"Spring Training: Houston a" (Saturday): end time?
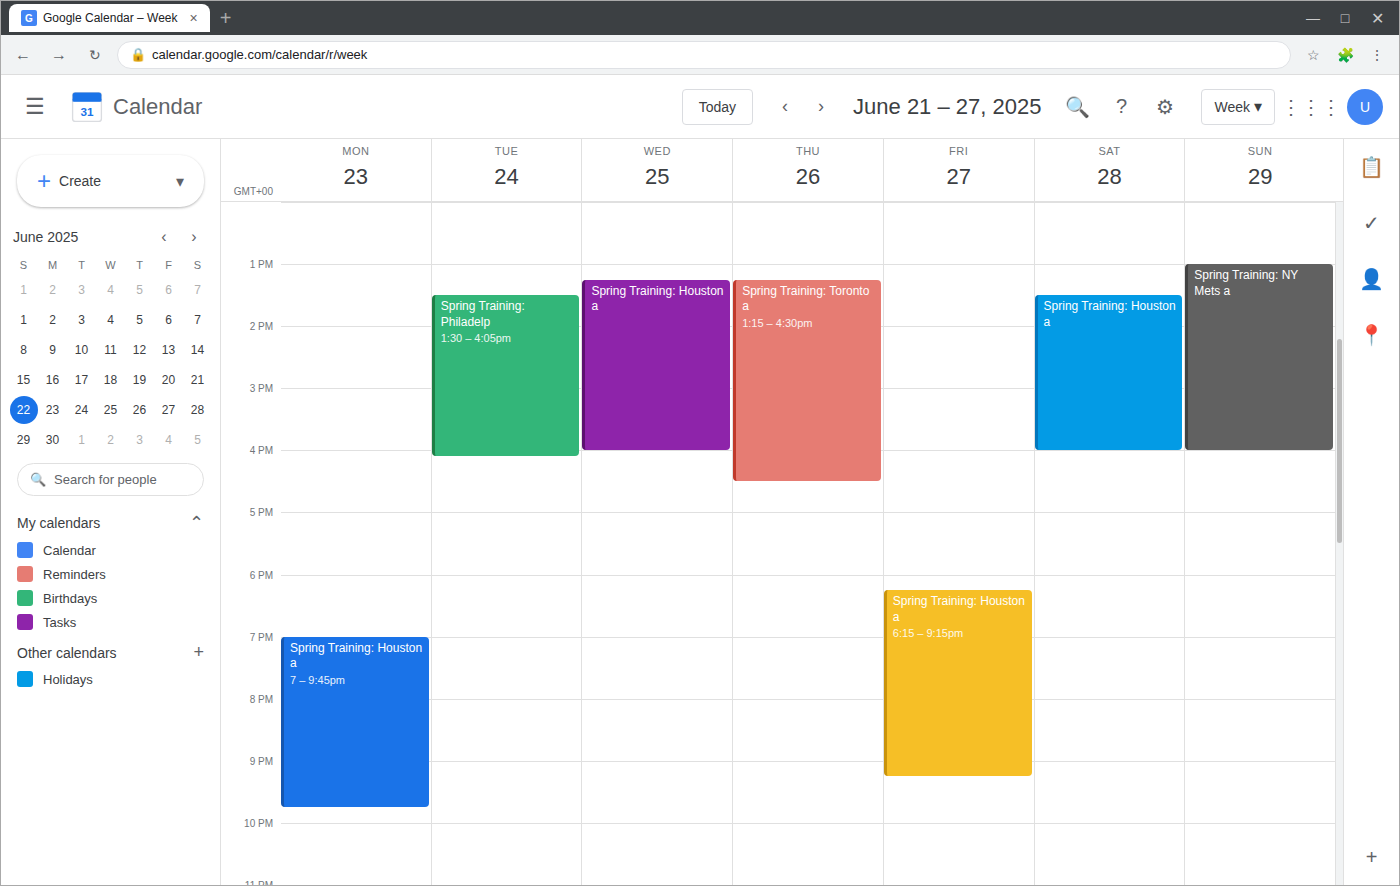
4:00 PM